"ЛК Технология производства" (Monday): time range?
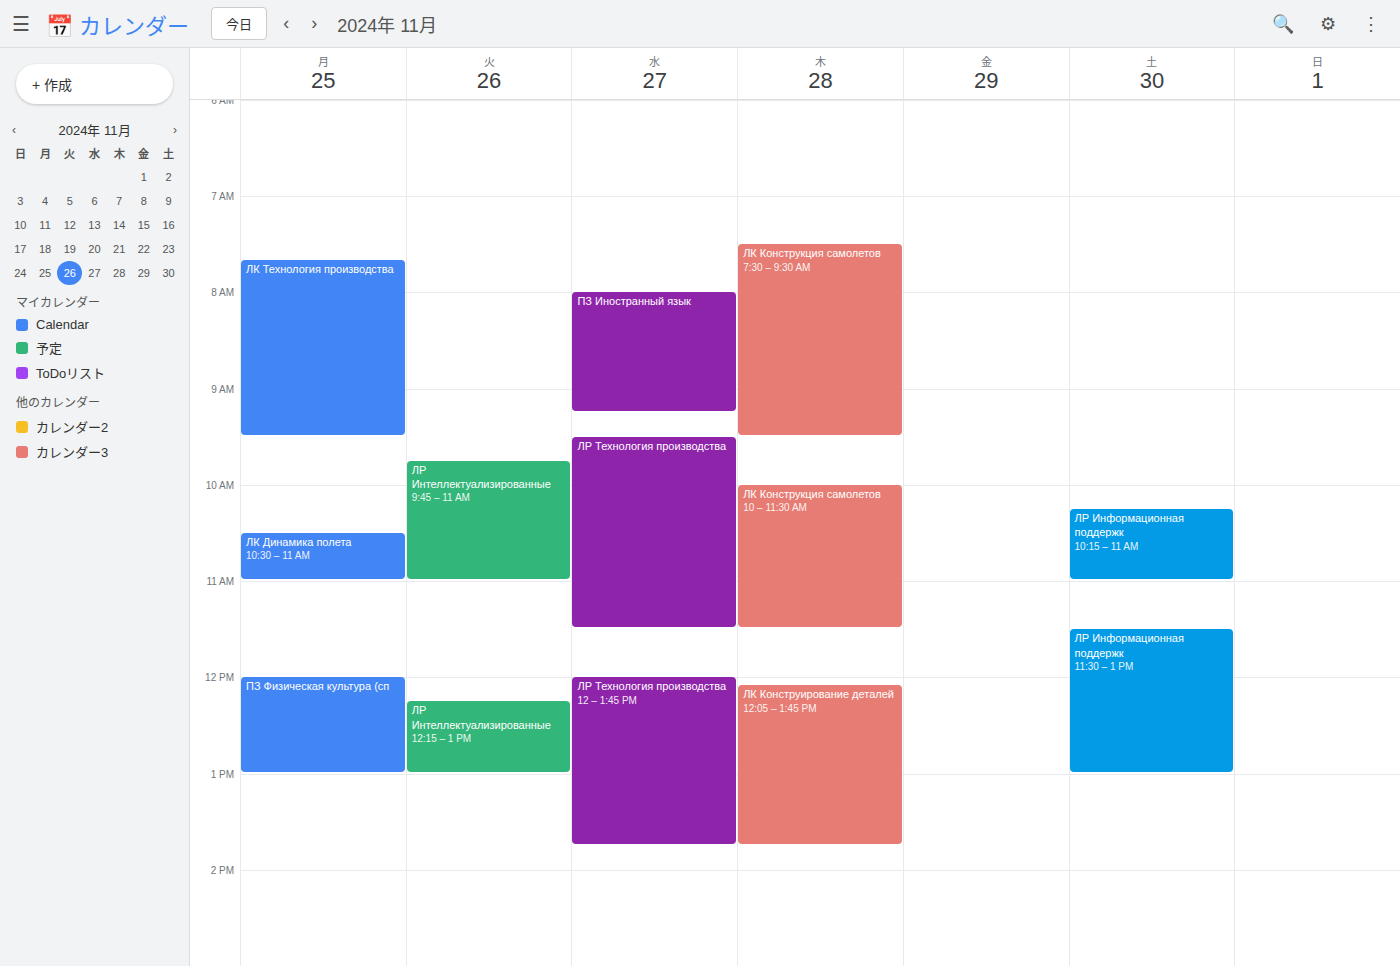
7:40 AM to 9:30 AM